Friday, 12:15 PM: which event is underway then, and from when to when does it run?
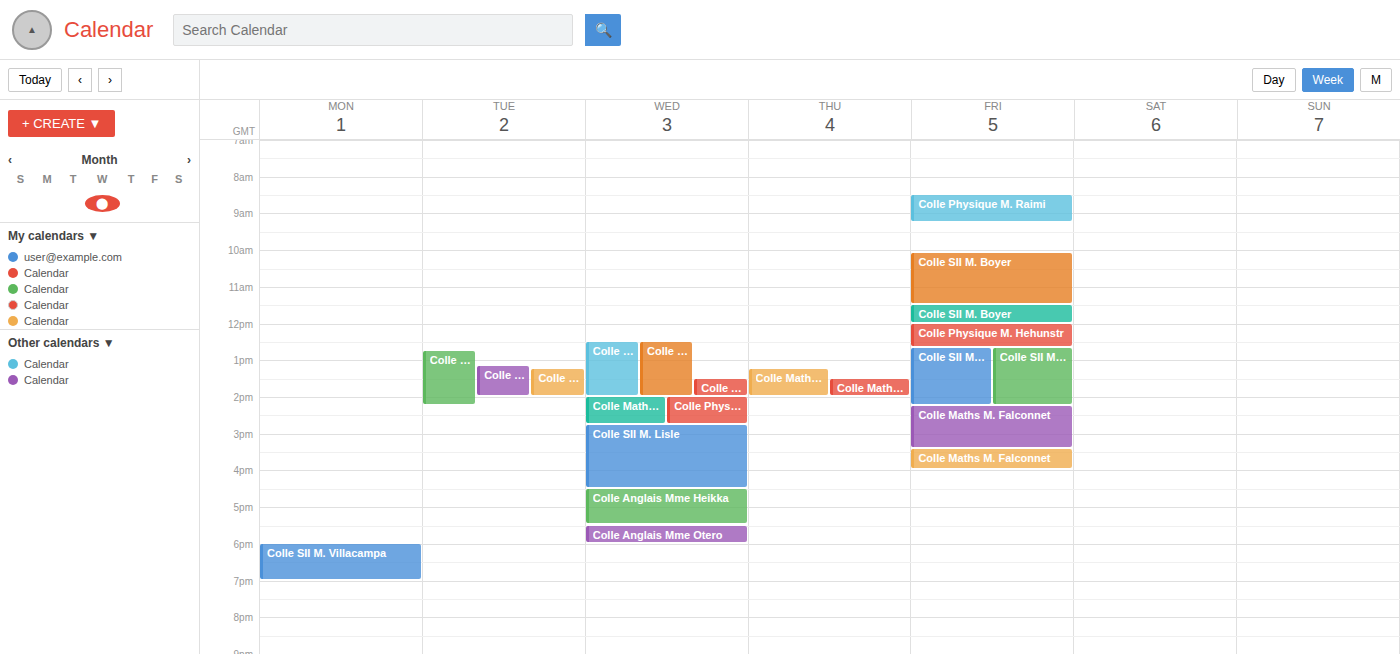
"Colle Physique M. Hehunstr", 12:00 PM to 12:40 PM